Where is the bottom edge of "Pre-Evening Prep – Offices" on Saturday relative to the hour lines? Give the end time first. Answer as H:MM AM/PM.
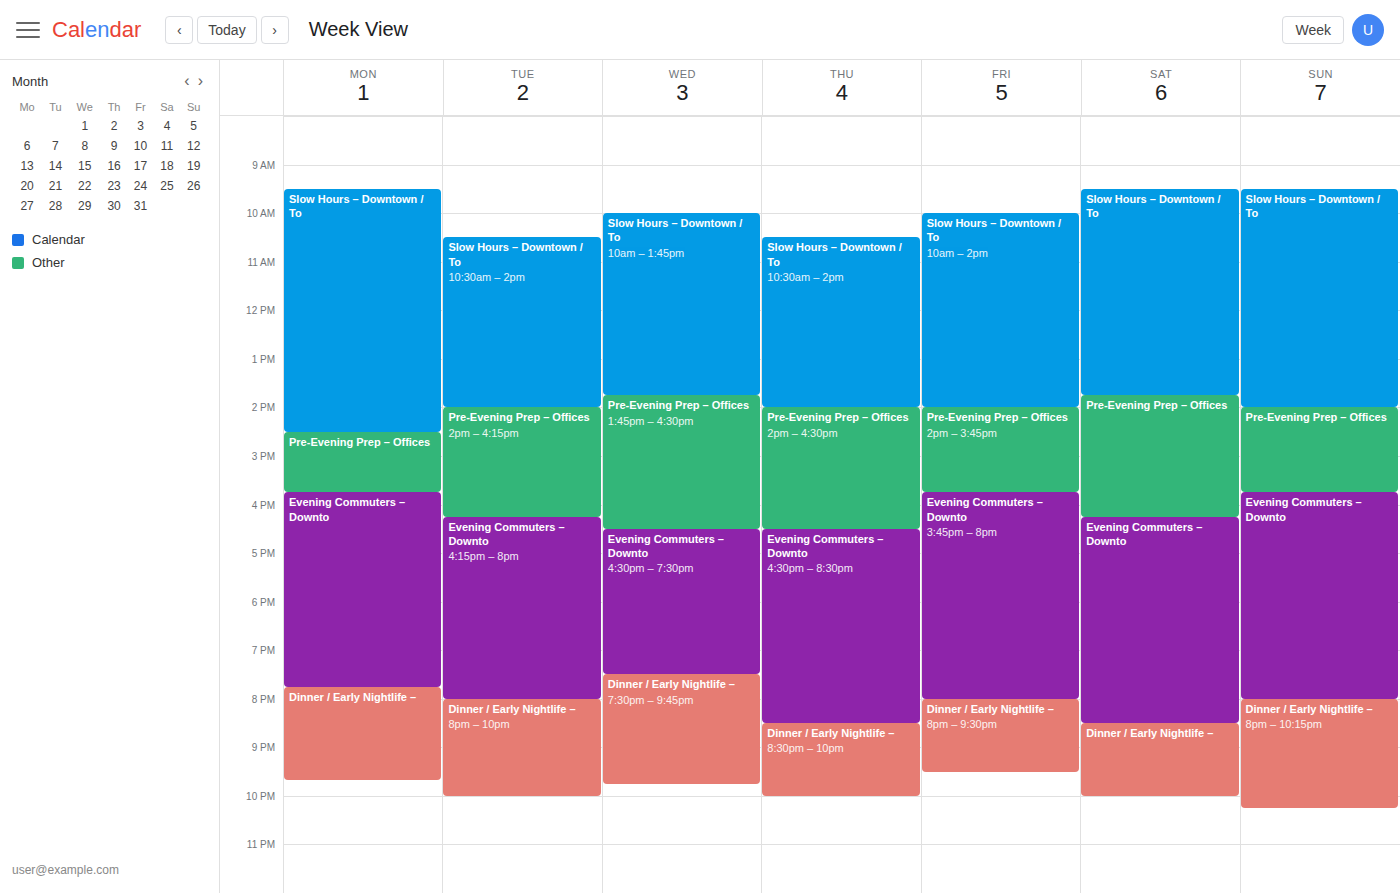
4:15 PM -- neither: a quarter of the way from the 4 PM line to the 5 PM line.